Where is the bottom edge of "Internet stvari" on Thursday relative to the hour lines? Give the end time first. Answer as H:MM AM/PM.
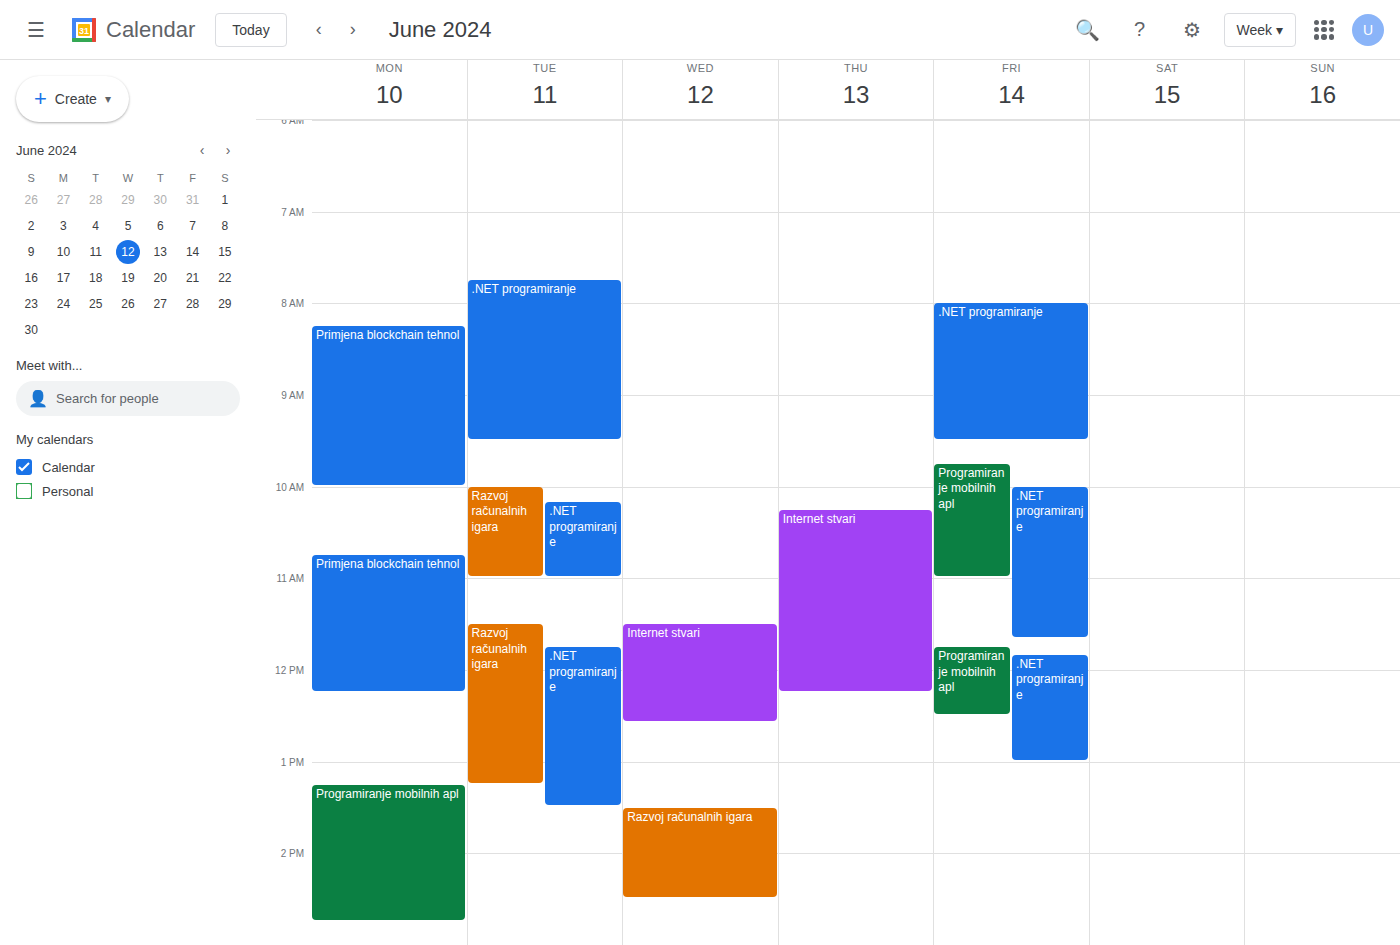
12:15 PM -- neither: a quarter of the way from the 12 PM line to the 1 PM line.